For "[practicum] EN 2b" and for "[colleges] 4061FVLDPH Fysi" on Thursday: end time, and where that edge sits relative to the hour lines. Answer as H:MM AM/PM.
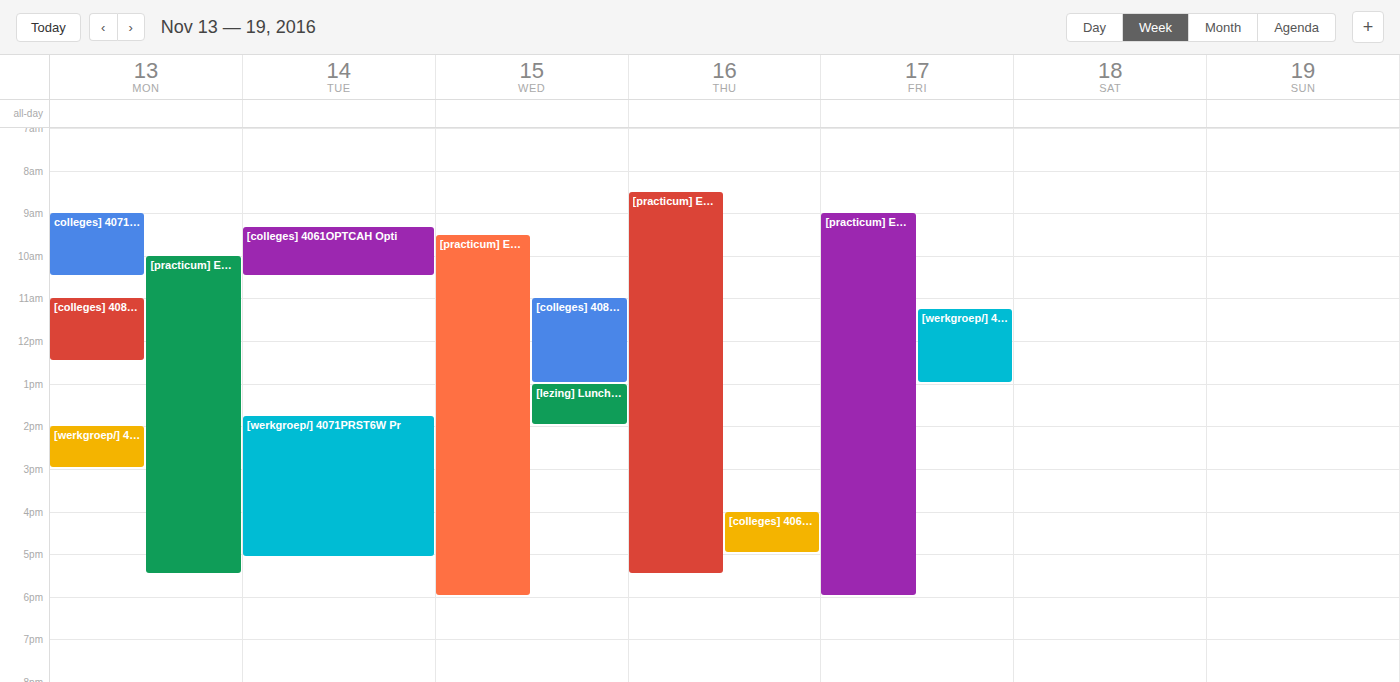
"[practicum] EN 2b": 5:30 PM, halfway between the 5 PM and 6 PM lines. "[colleges] 4061FVLDPH Fysi": 5:00 PM, exactly on the 5 PM line.